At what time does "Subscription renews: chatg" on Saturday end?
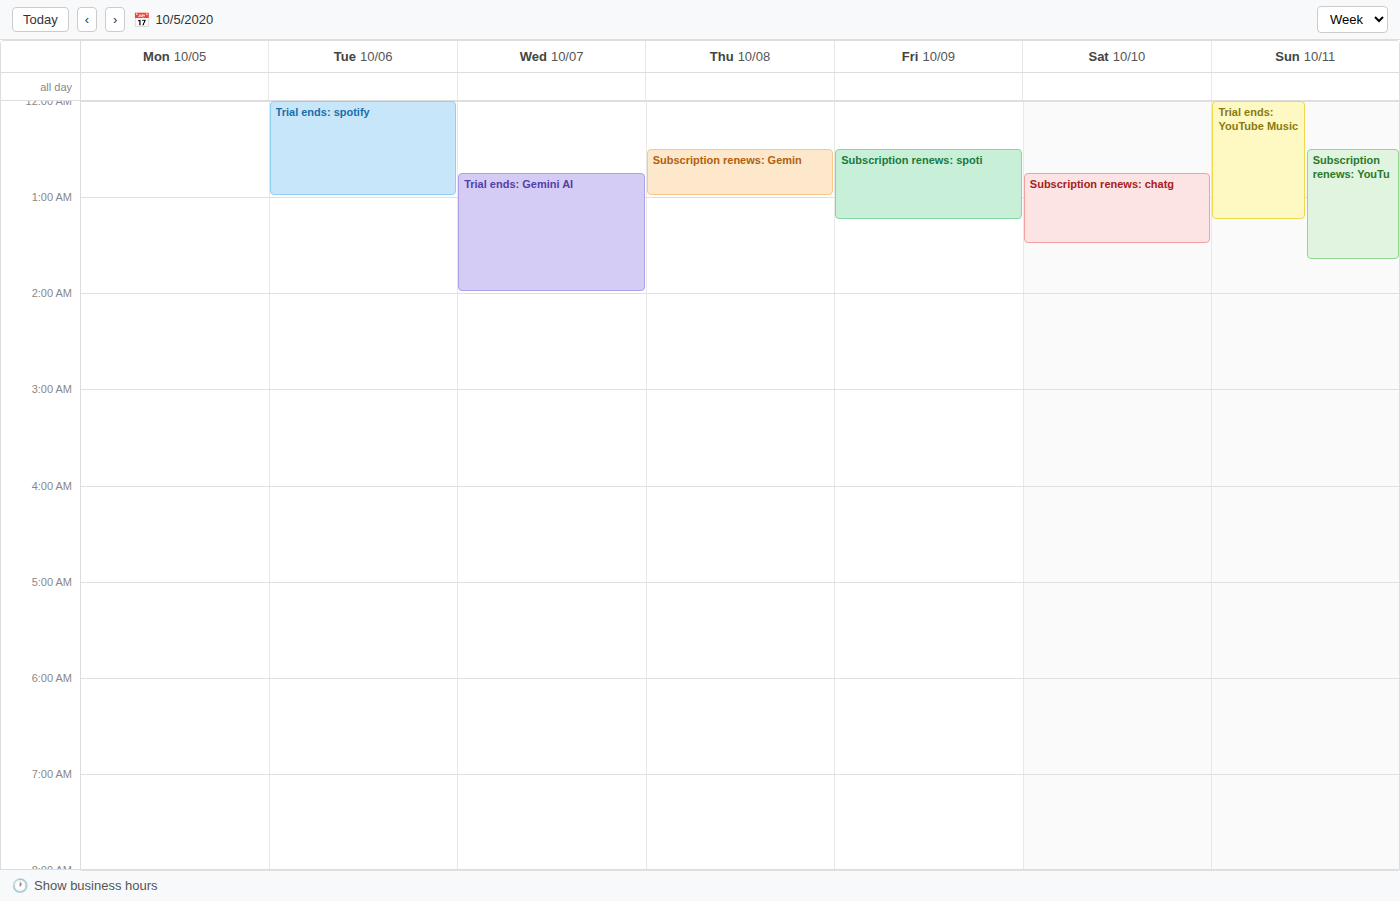
1:30 AM